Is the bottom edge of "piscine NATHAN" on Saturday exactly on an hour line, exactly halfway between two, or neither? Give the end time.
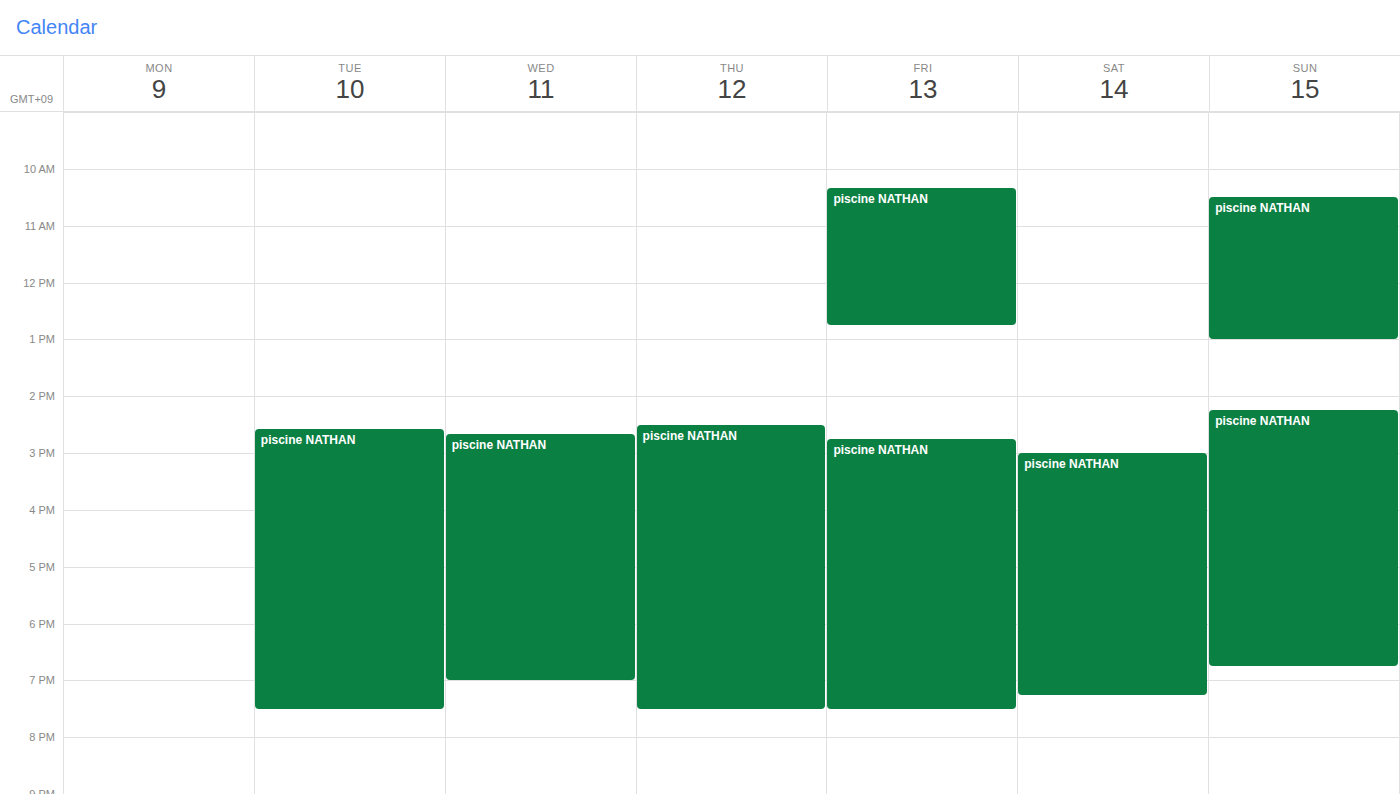
19:15 -- neither: a quarter of the way from the 19:00 line to the 20:00 line.